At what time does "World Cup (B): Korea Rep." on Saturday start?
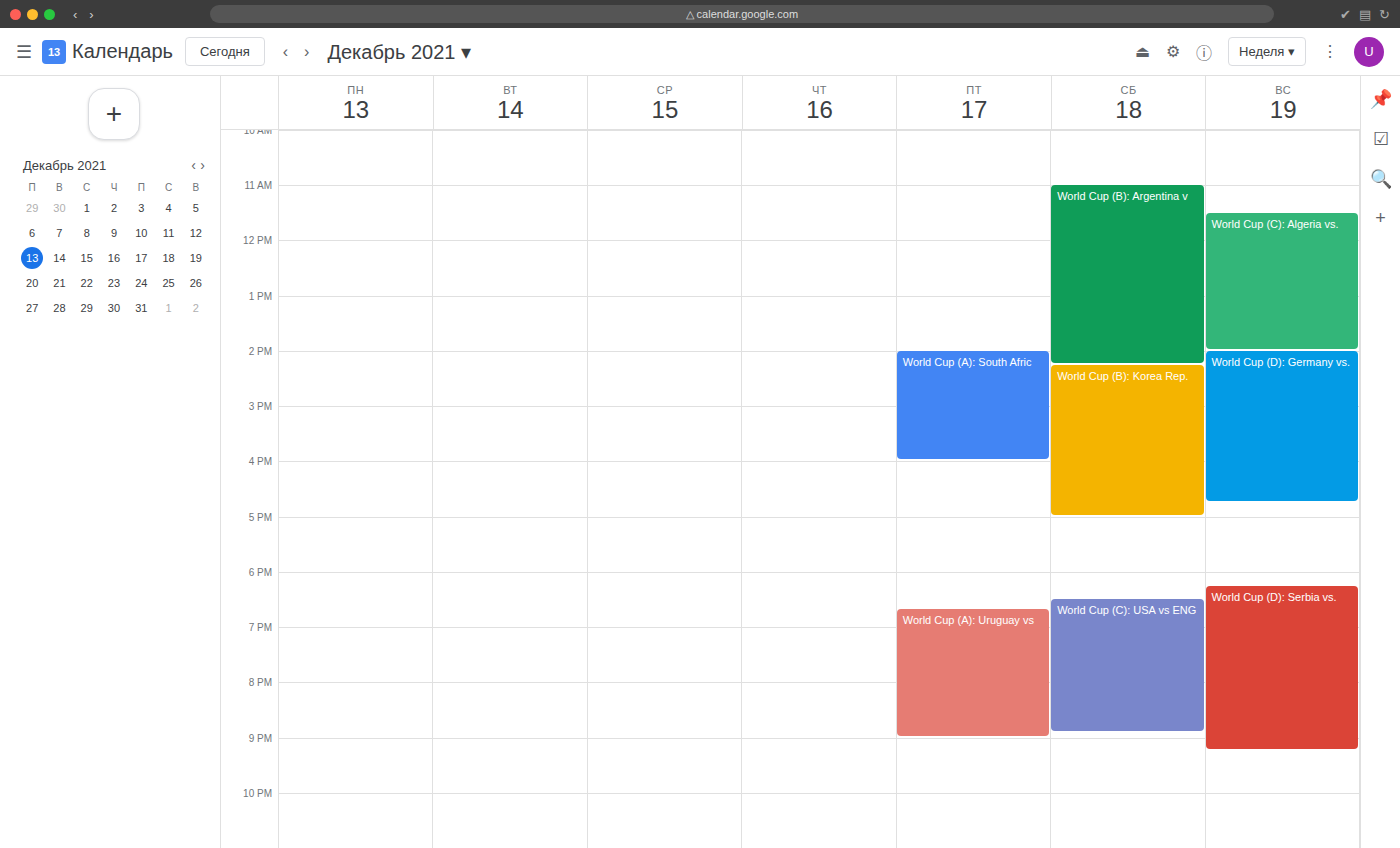
2:15 PM